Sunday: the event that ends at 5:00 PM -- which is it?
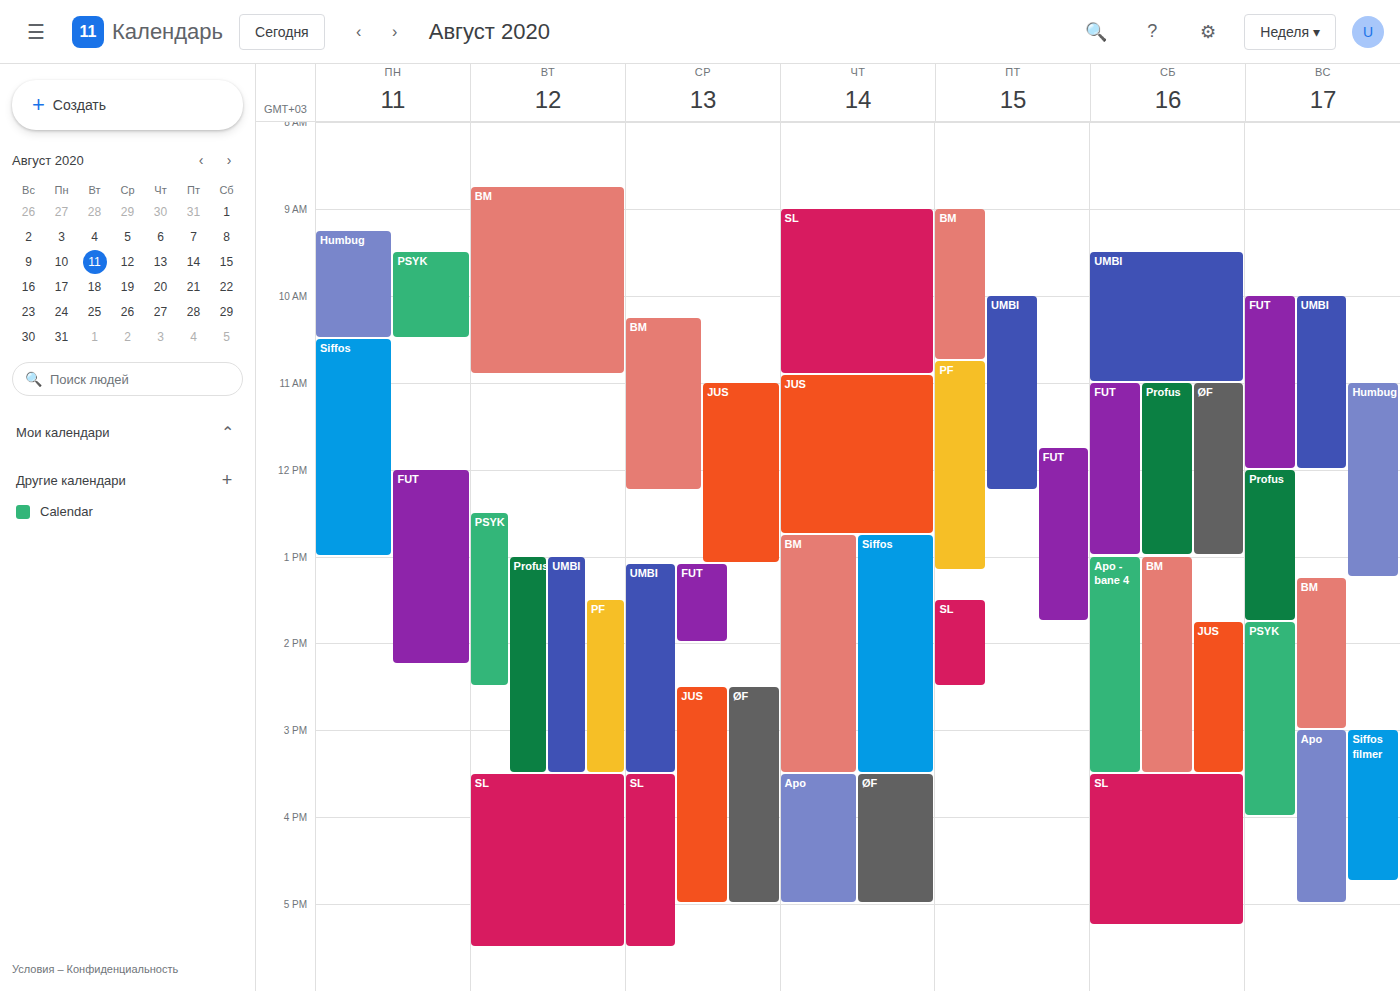
"Apo"